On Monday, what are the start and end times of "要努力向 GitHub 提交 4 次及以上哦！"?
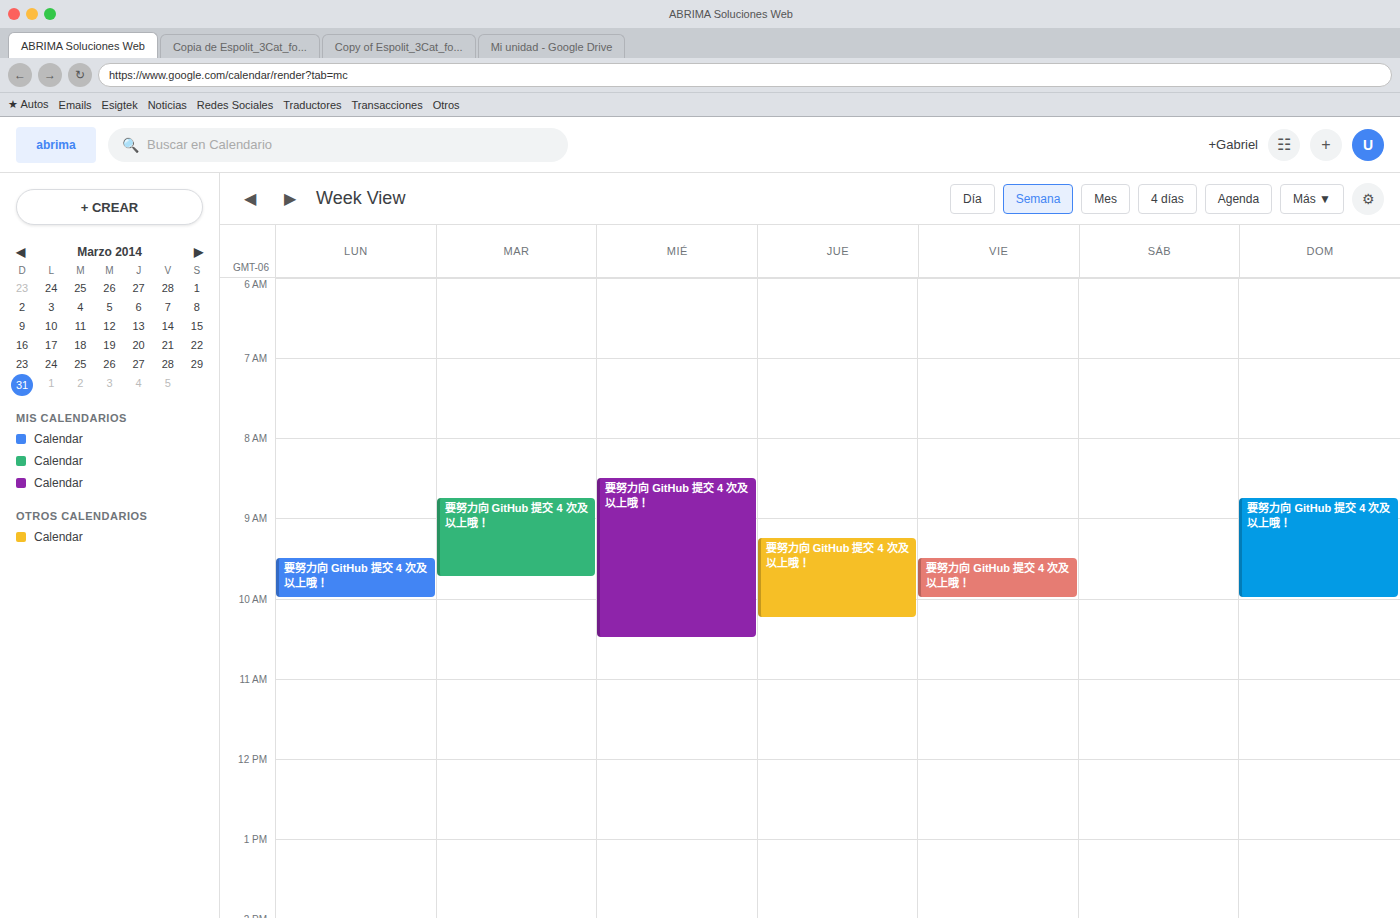
9:30 AM to 10:00 AM